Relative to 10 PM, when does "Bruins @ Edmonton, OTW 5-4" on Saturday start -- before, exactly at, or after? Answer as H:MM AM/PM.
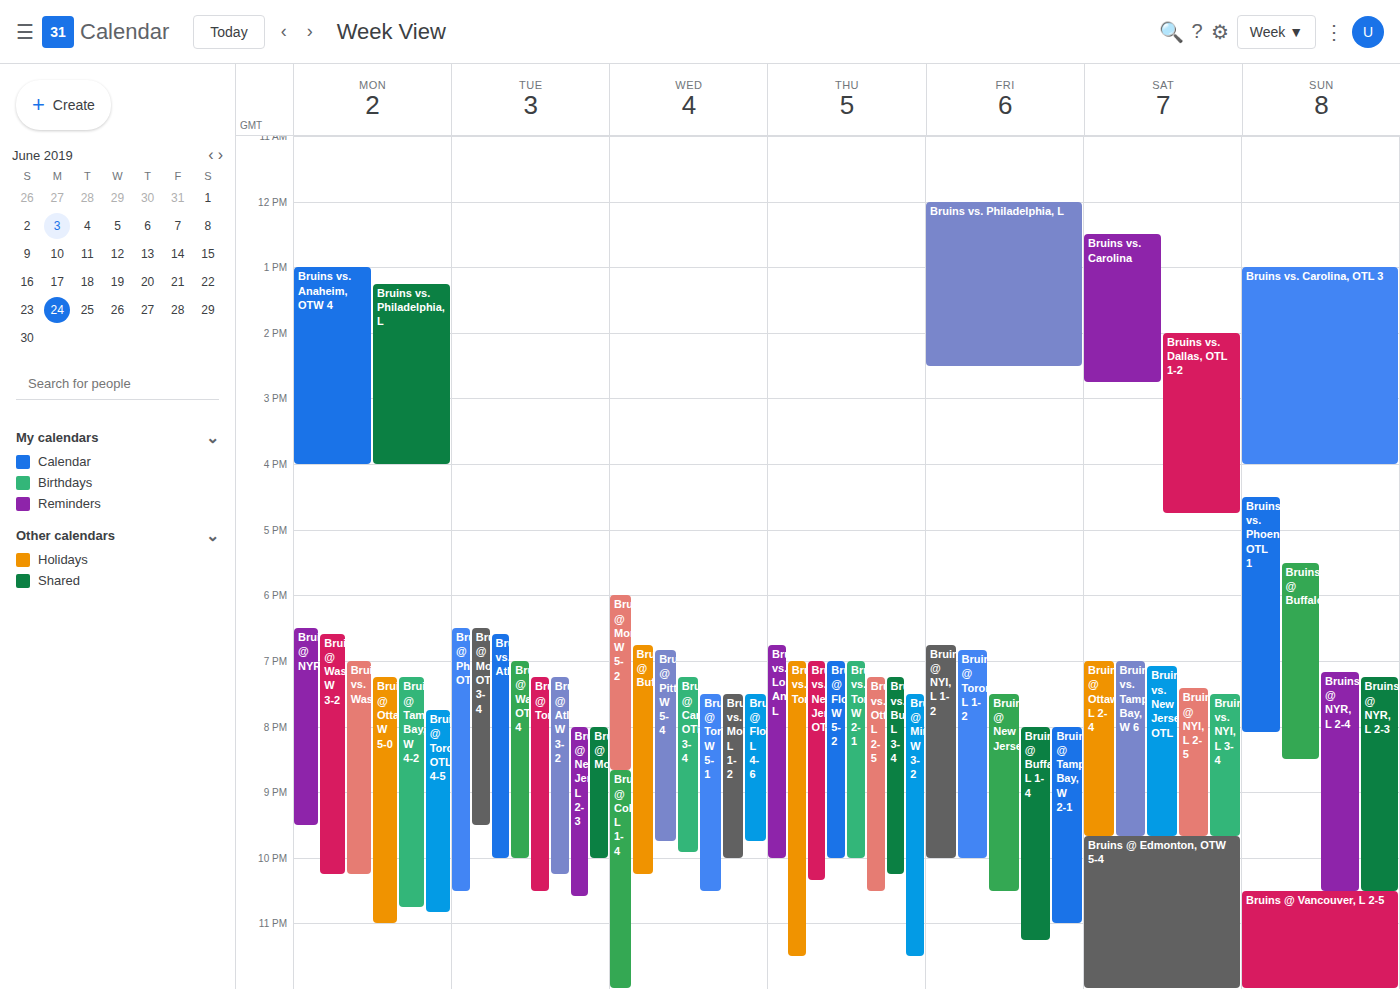
9:40 PM -- before 10 PM, 20 minutes above the 10 PM line.